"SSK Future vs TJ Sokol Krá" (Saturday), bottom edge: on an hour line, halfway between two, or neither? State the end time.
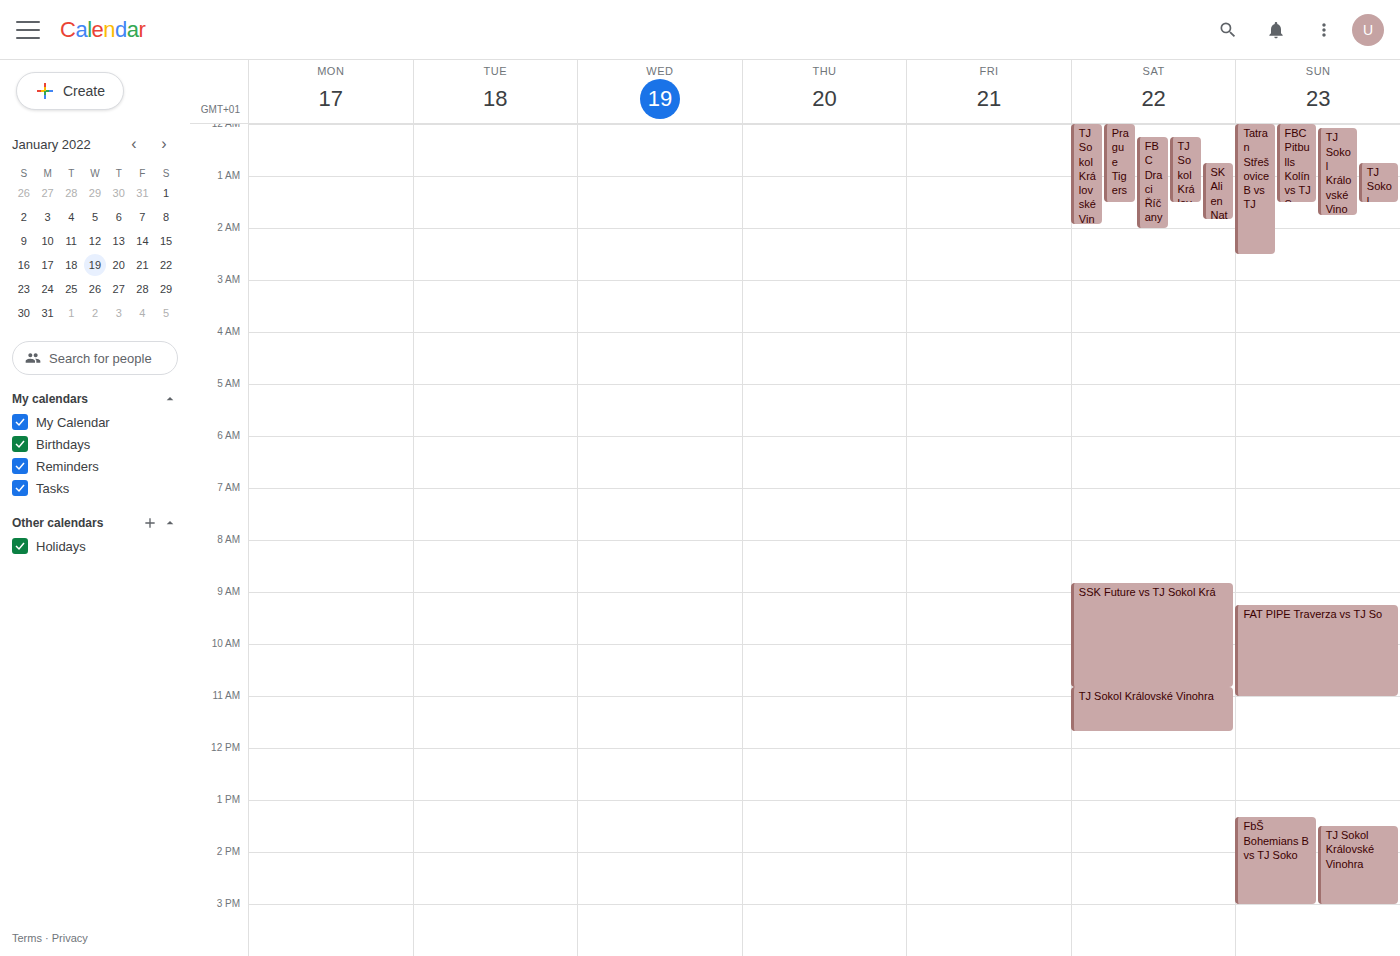
10:50 AM -- neither: 50 minutes below the 10 AM line and 10 minutes above the 11 AM line.